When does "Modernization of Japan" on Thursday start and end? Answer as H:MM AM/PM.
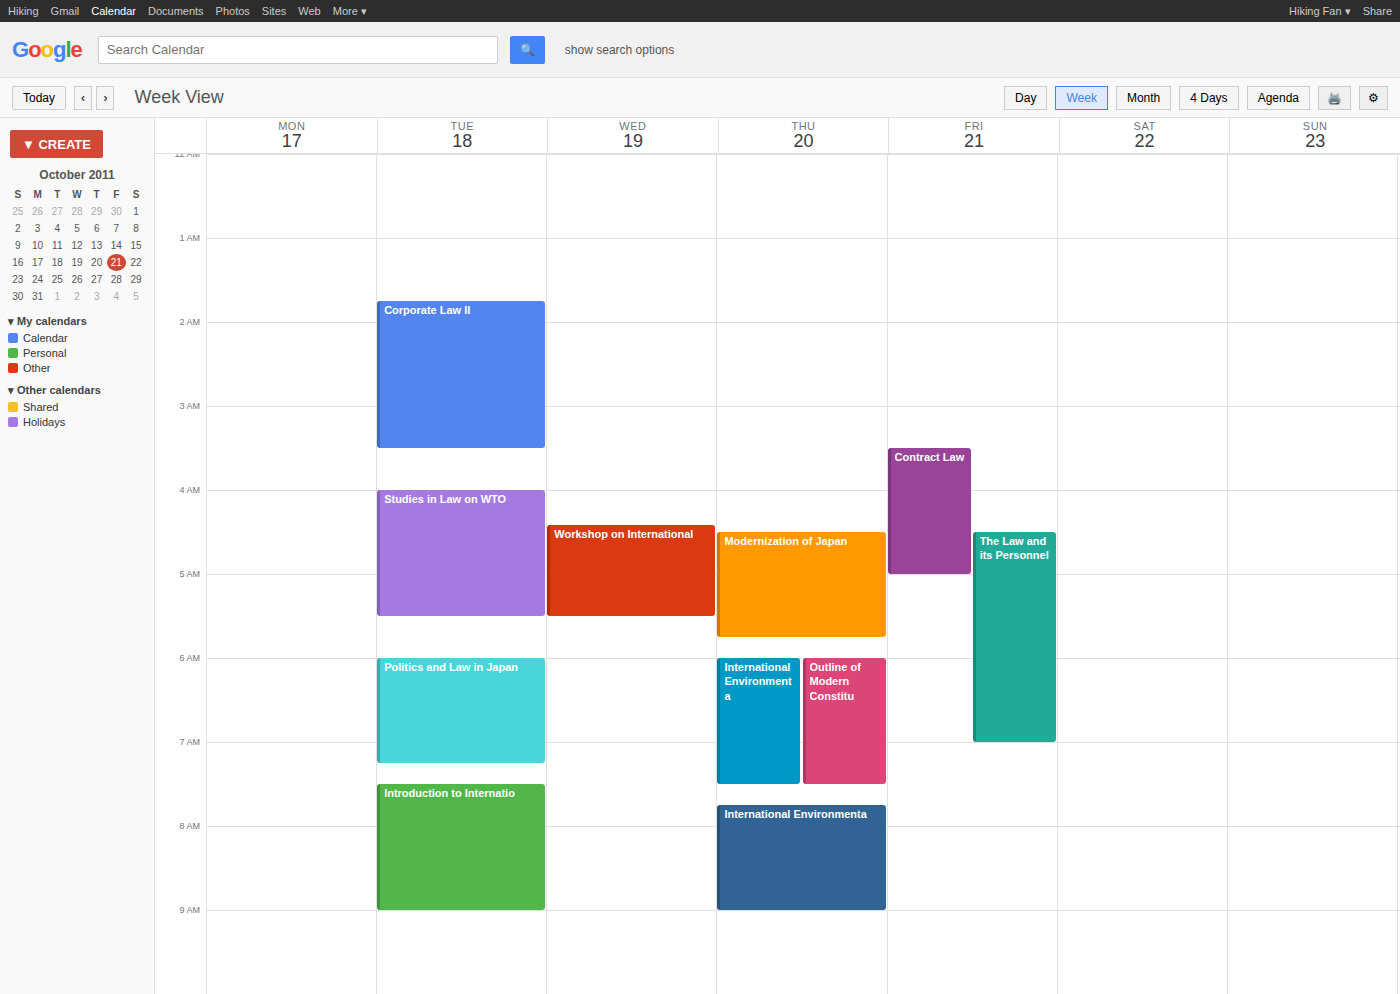
4:30 AM to 5:45 AM